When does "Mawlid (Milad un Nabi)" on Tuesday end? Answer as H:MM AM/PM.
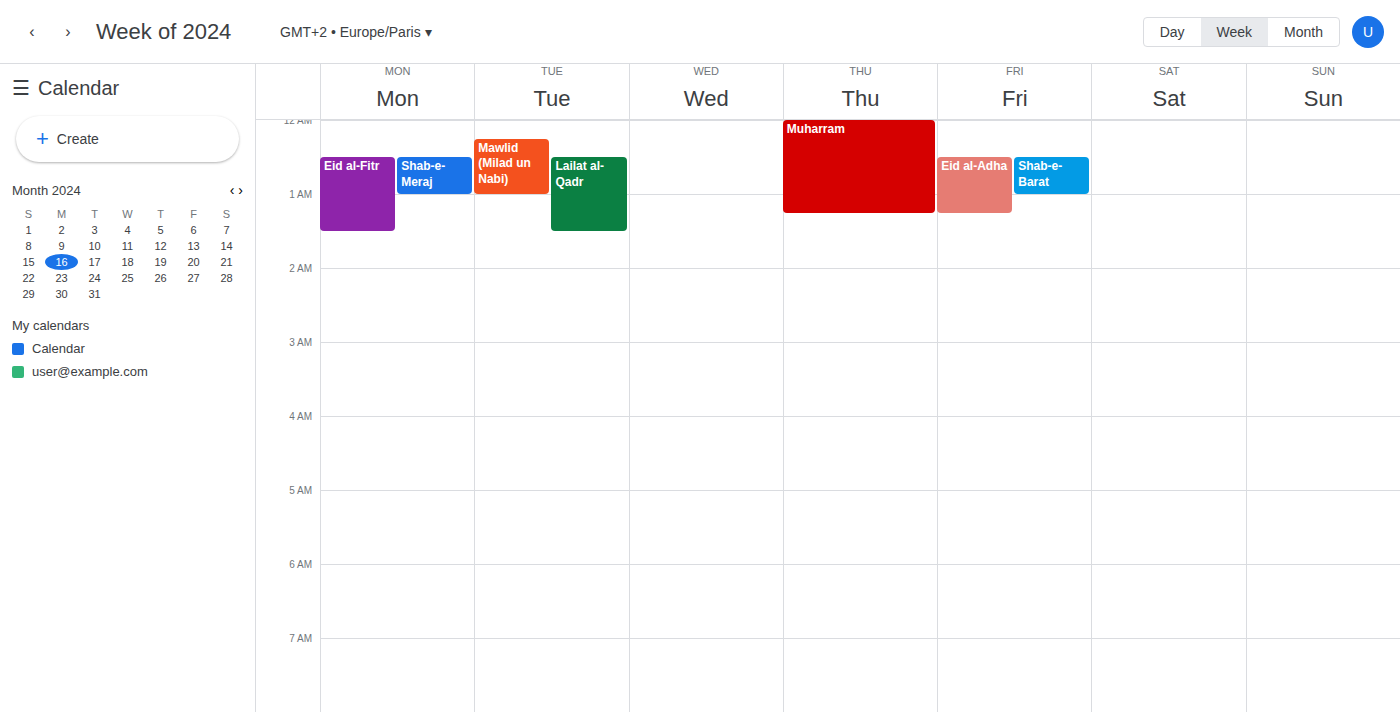
1:00 AM